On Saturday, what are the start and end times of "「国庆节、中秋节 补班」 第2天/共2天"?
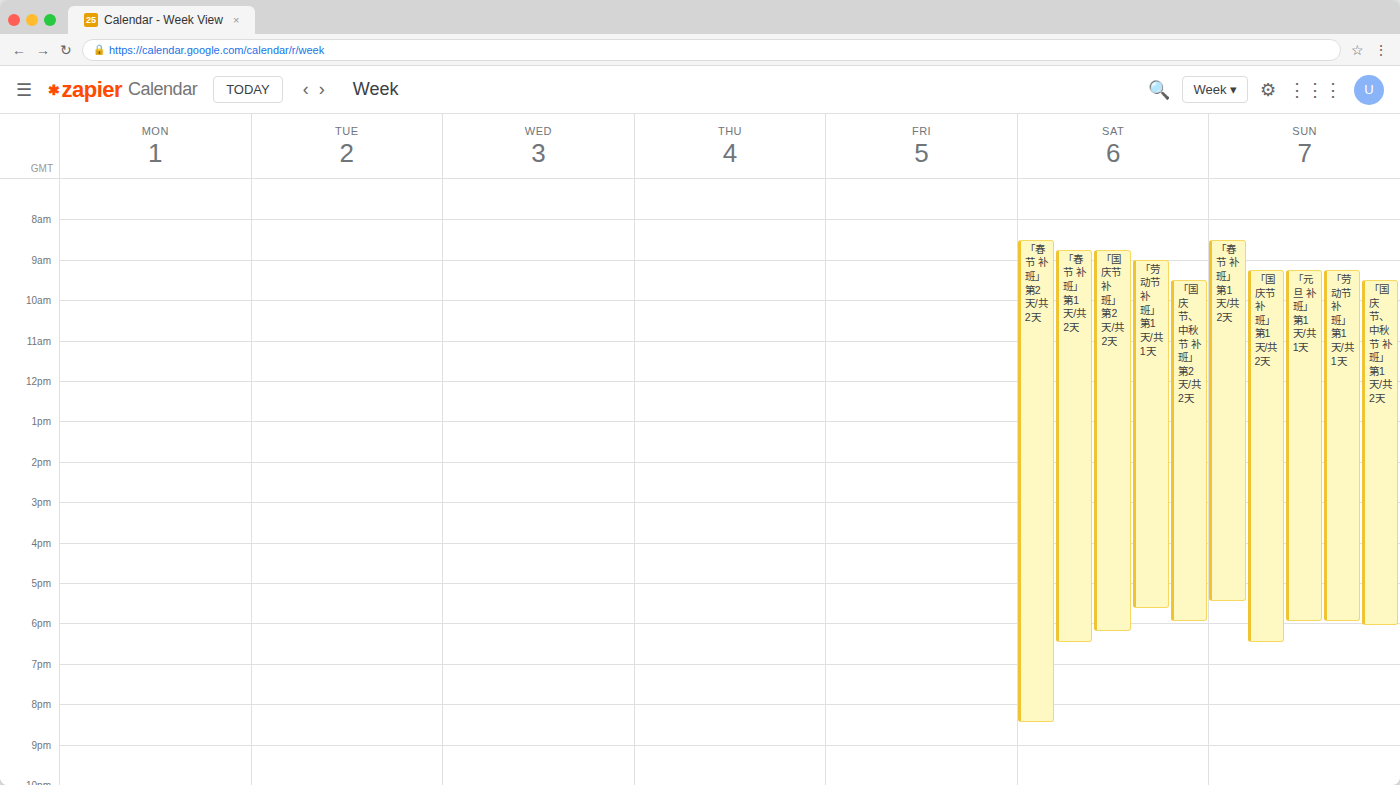
9:30 AM to 6:00 PM